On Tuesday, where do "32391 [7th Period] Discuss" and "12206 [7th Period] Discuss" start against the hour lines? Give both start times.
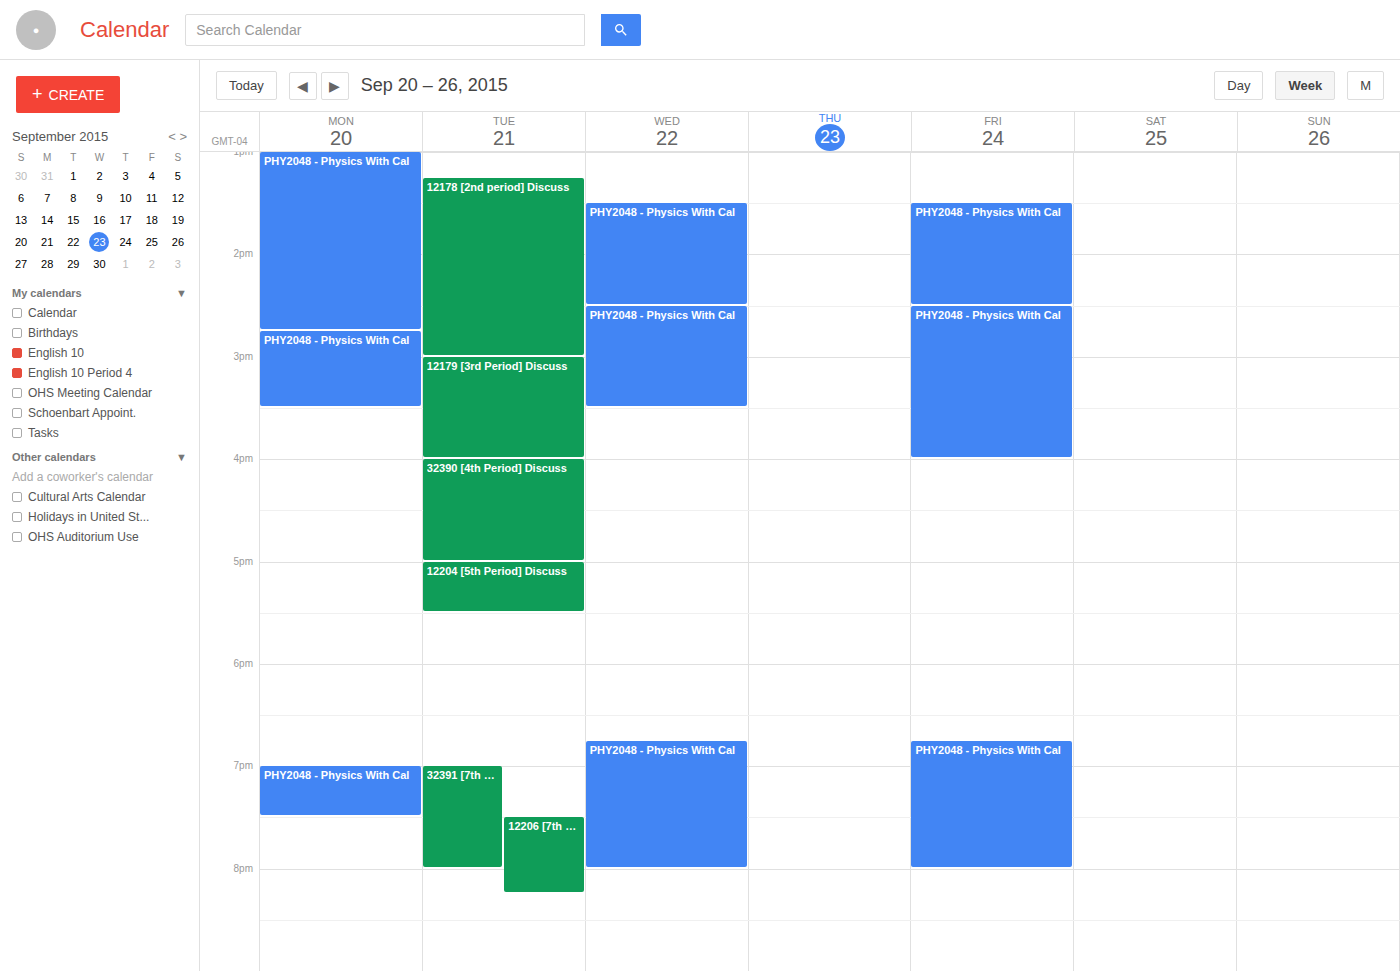
"32391 [7th Period] Discuss": 7:00 PM, exactly on the 7 PM line. "12206 [7th Period] Discuss": 7:30 PM, halfway between the 7 PM and 8 PM lines.